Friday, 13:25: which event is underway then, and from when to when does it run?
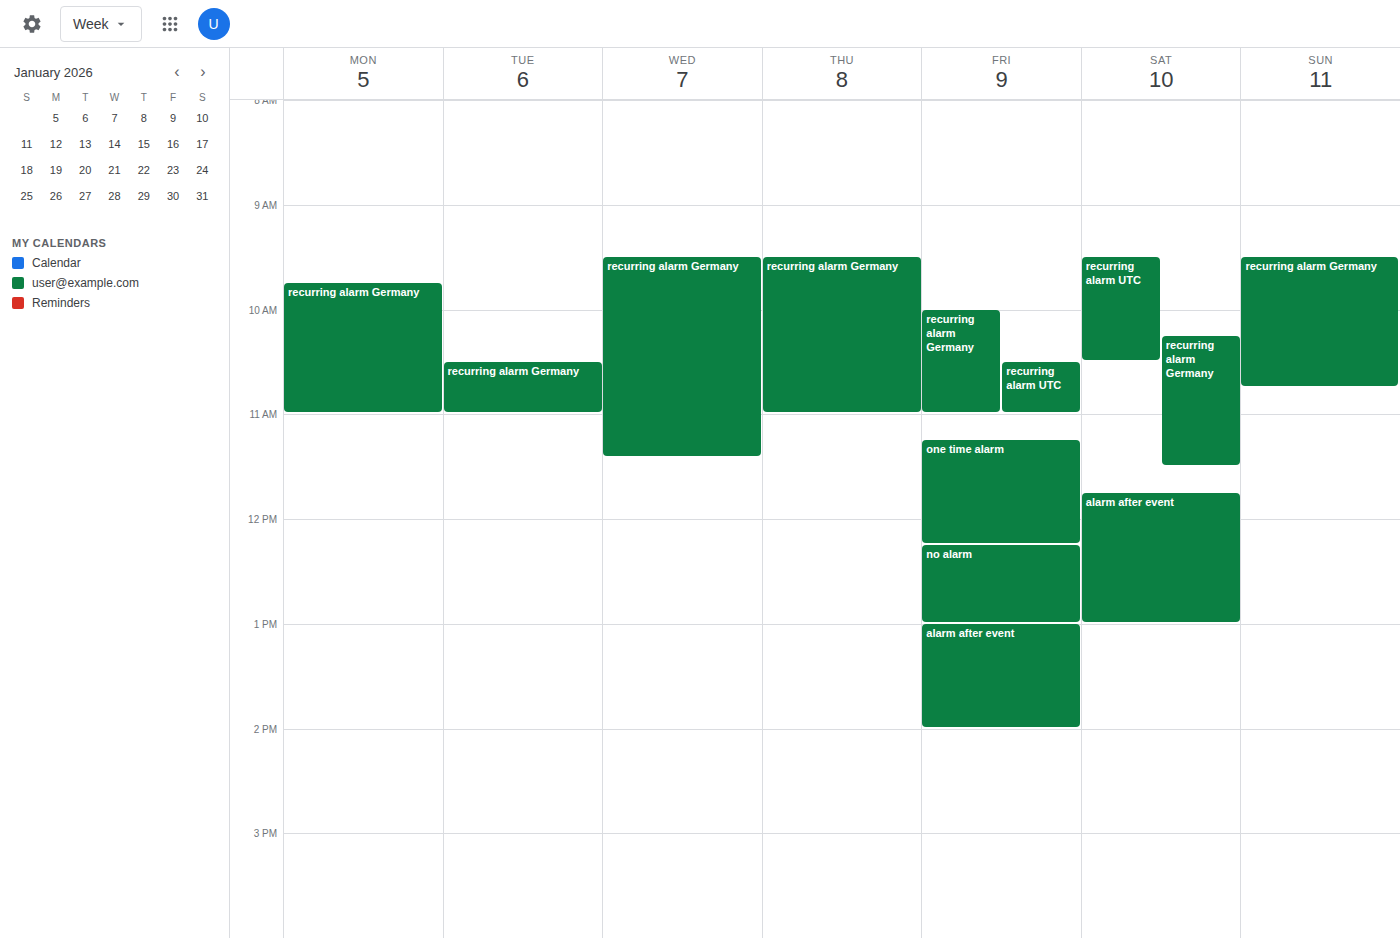
"alarm after event", 13:00 to 14:00